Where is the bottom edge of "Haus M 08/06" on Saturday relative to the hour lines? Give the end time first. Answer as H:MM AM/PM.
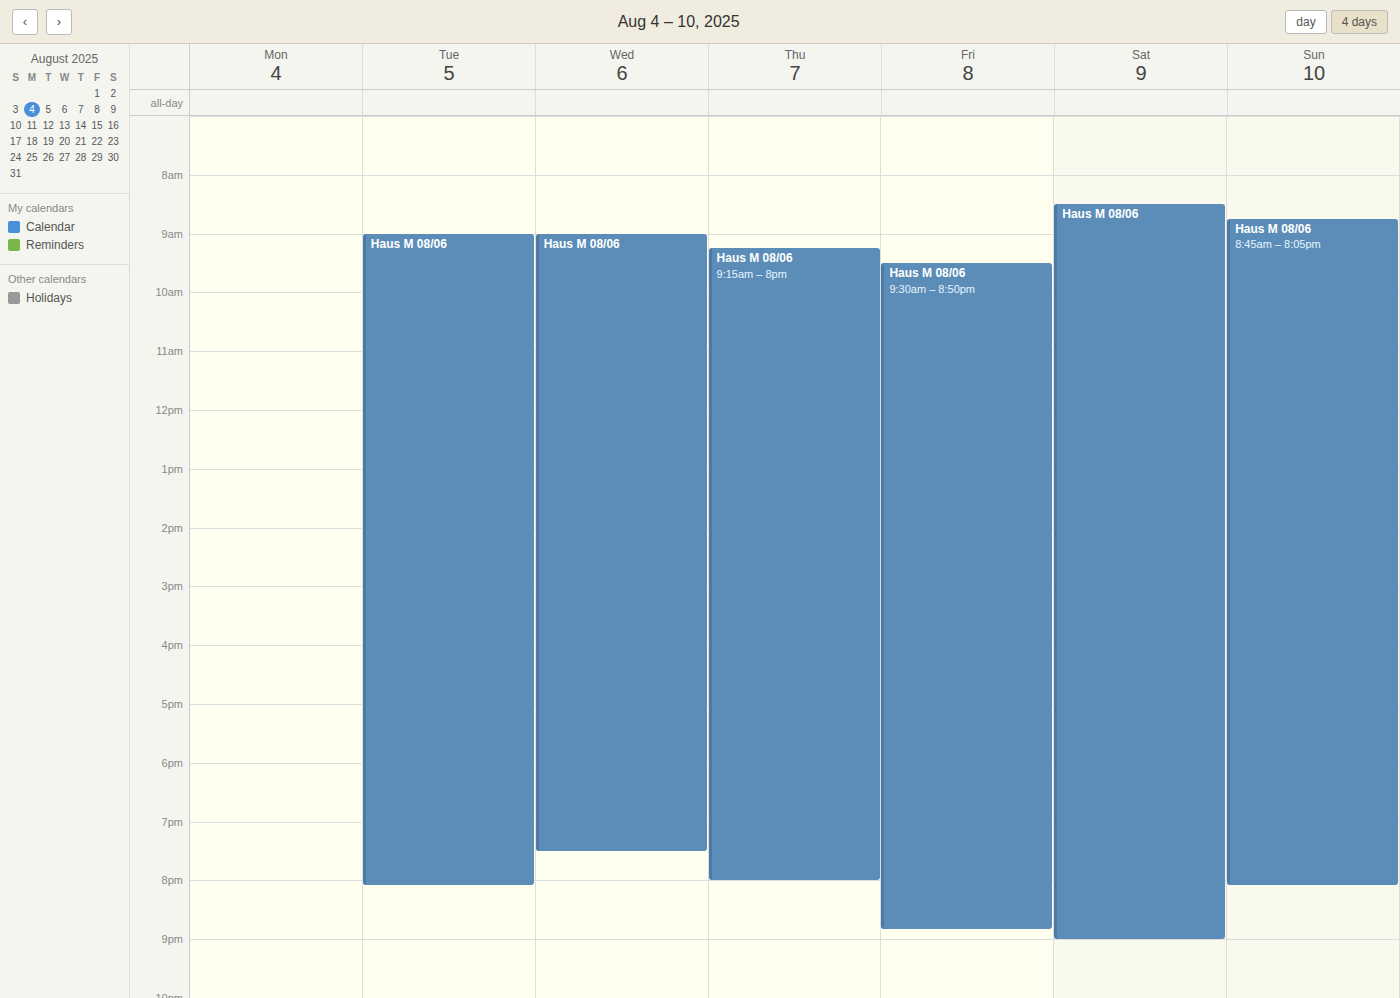
9:00 PM -- exactly on the 9 PM line.